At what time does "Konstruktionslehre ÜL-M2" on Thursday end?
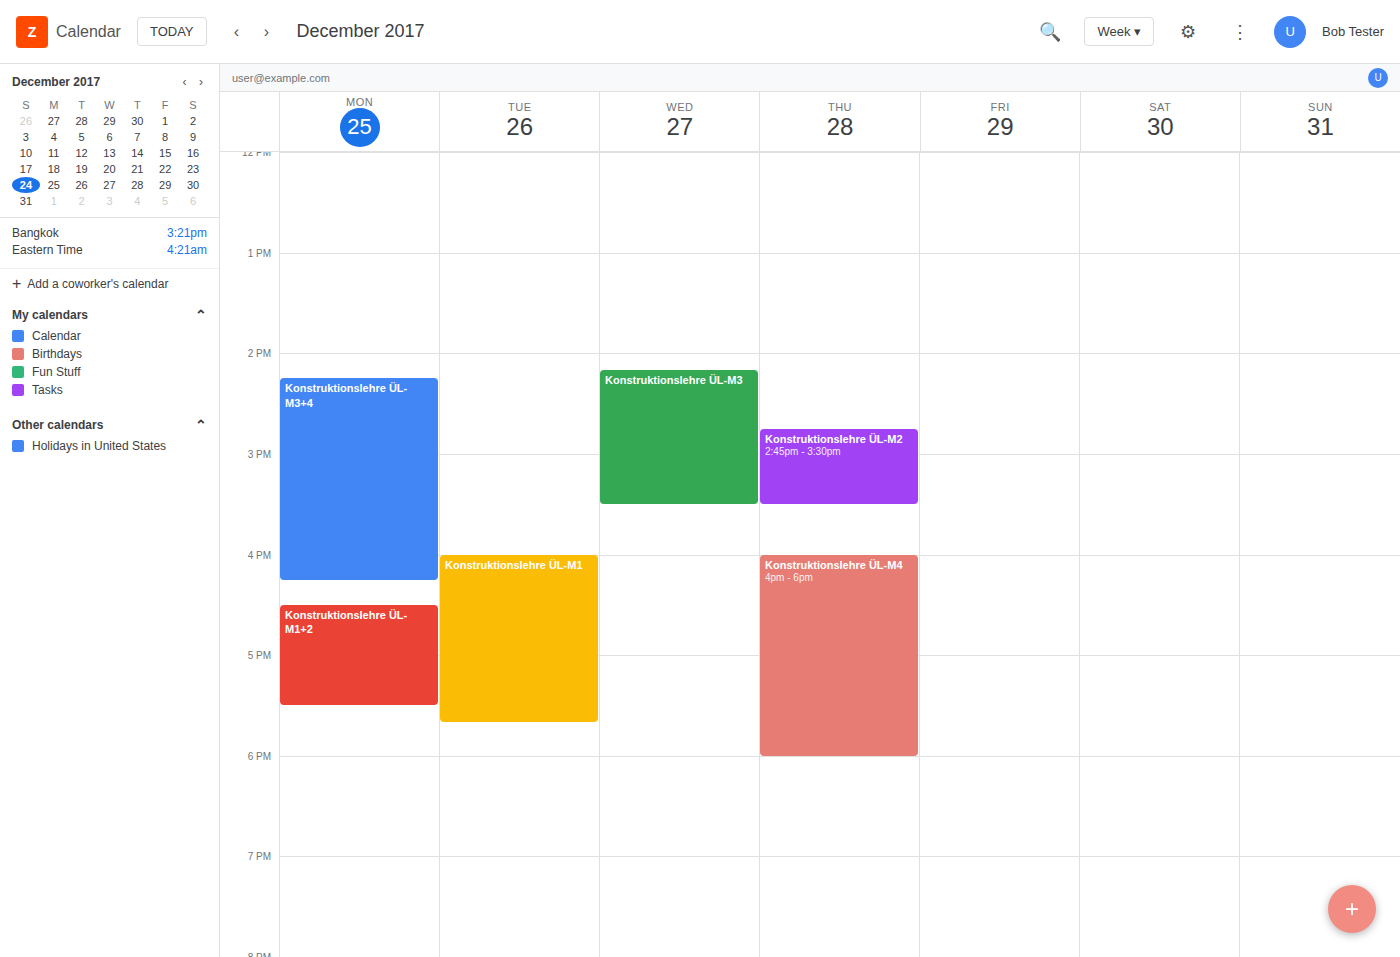
3:30 PM